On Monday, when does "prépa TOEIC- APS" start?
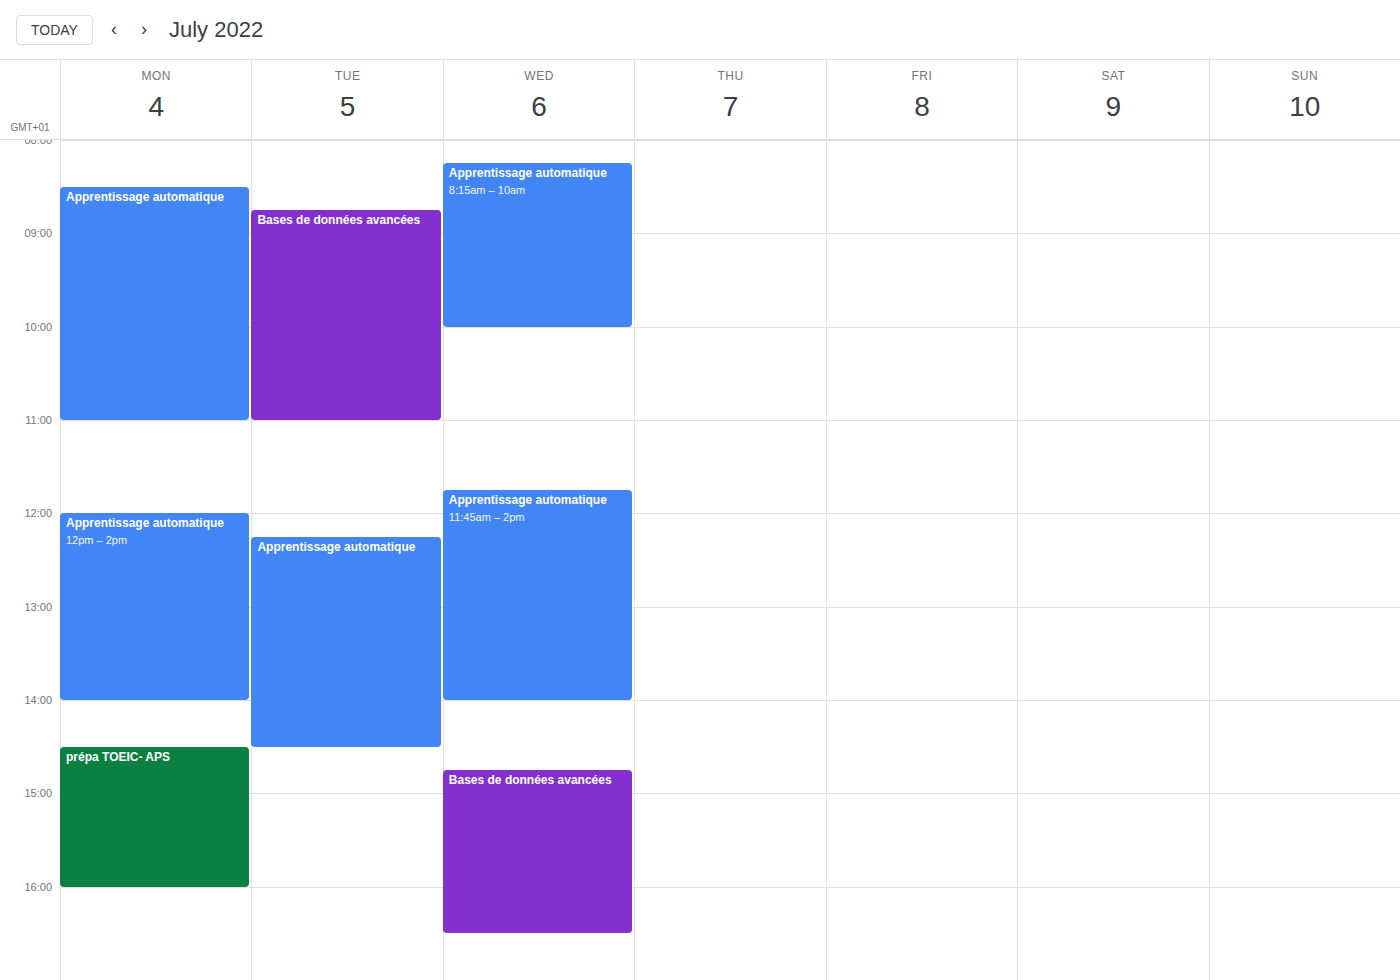
2:30 PM